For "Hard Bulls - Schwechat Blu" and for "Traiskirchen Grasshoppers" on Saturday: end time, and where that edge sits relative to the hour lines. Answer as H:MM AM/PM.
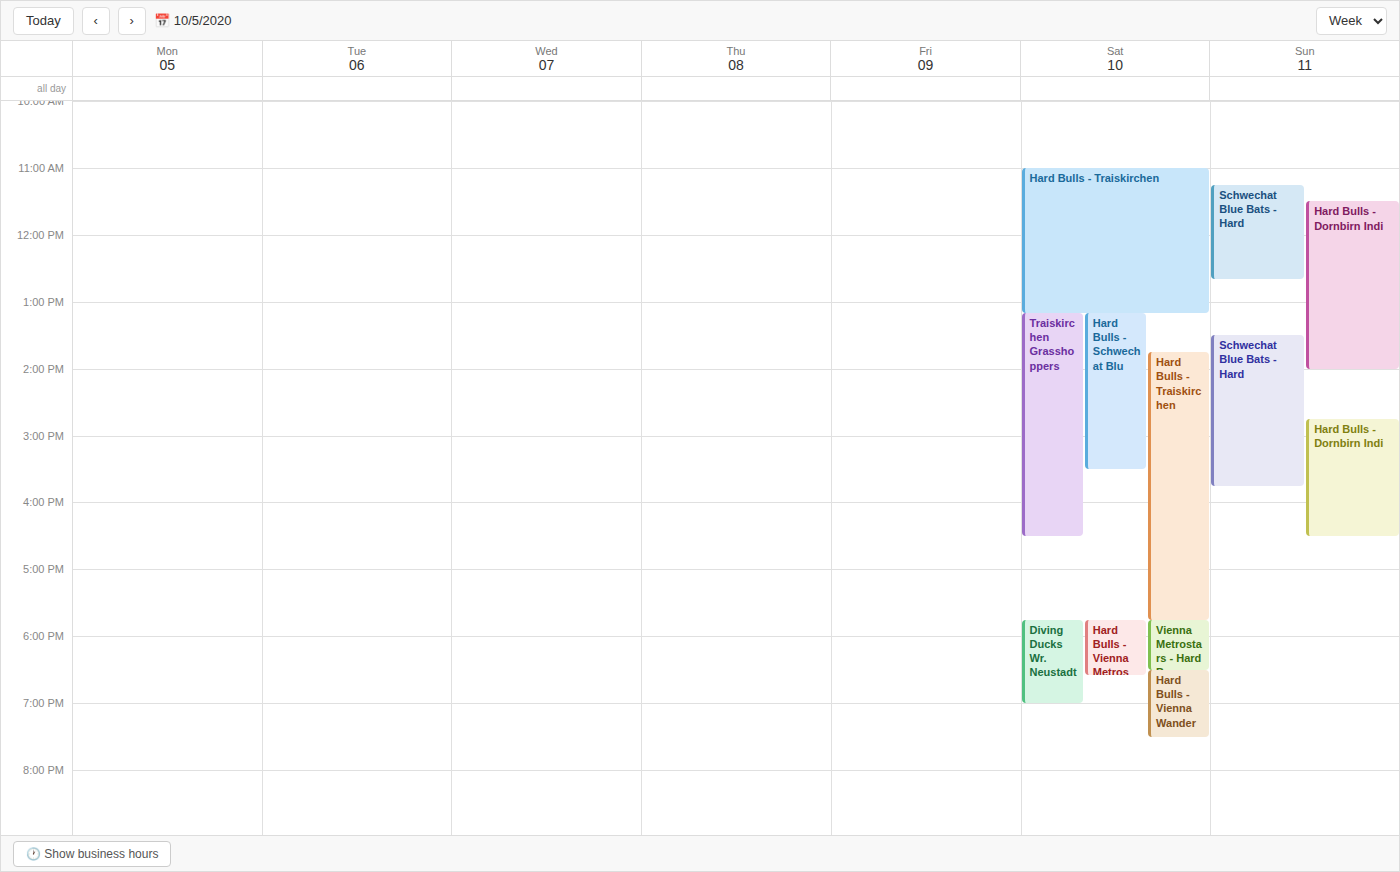
"Hard Bulls - Schwechat Blu": 3:30 PM, halfway between the 3 PM and 4 PM lines. "Traiskirchen Grasshoppers": 4:30 PM, halfway between the 4 PM and 5 PM lines.